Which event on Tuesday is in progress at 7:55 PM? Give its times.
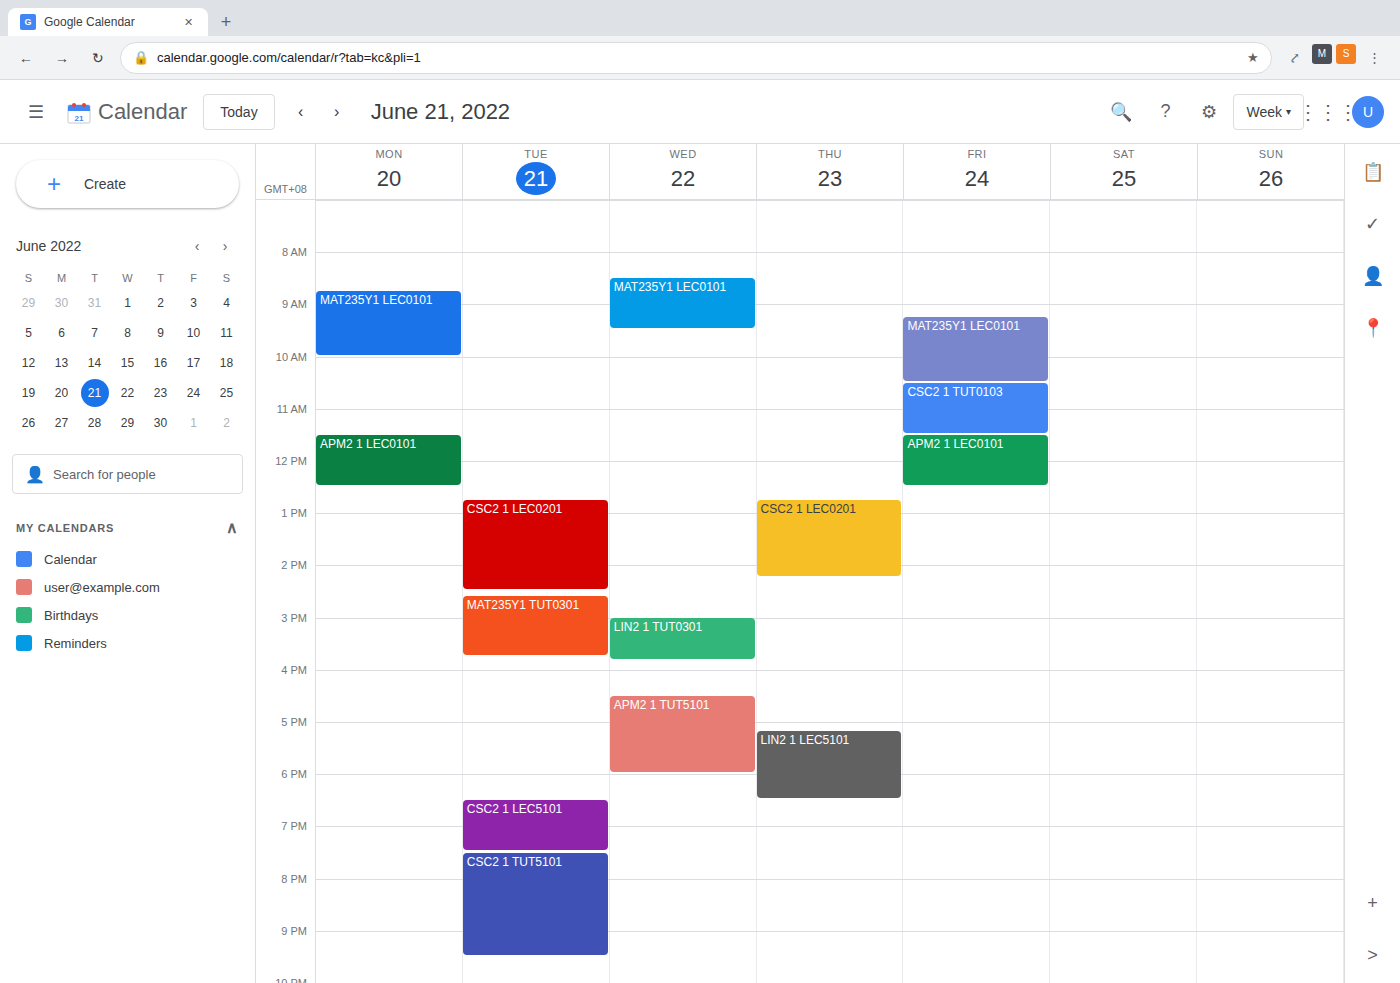
"CSC2 1 TUT5101", 7:30 PM to 9:30 PM